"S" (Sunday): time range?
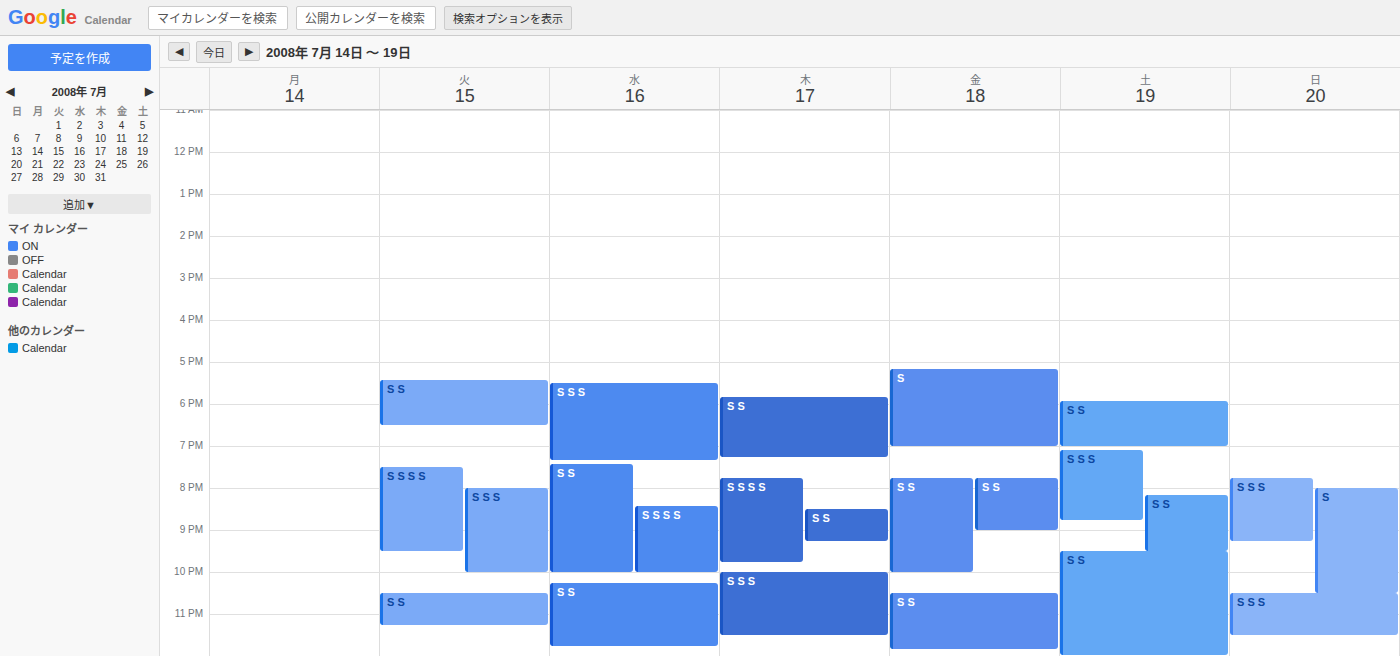
8:00 PM to 10:30 PM